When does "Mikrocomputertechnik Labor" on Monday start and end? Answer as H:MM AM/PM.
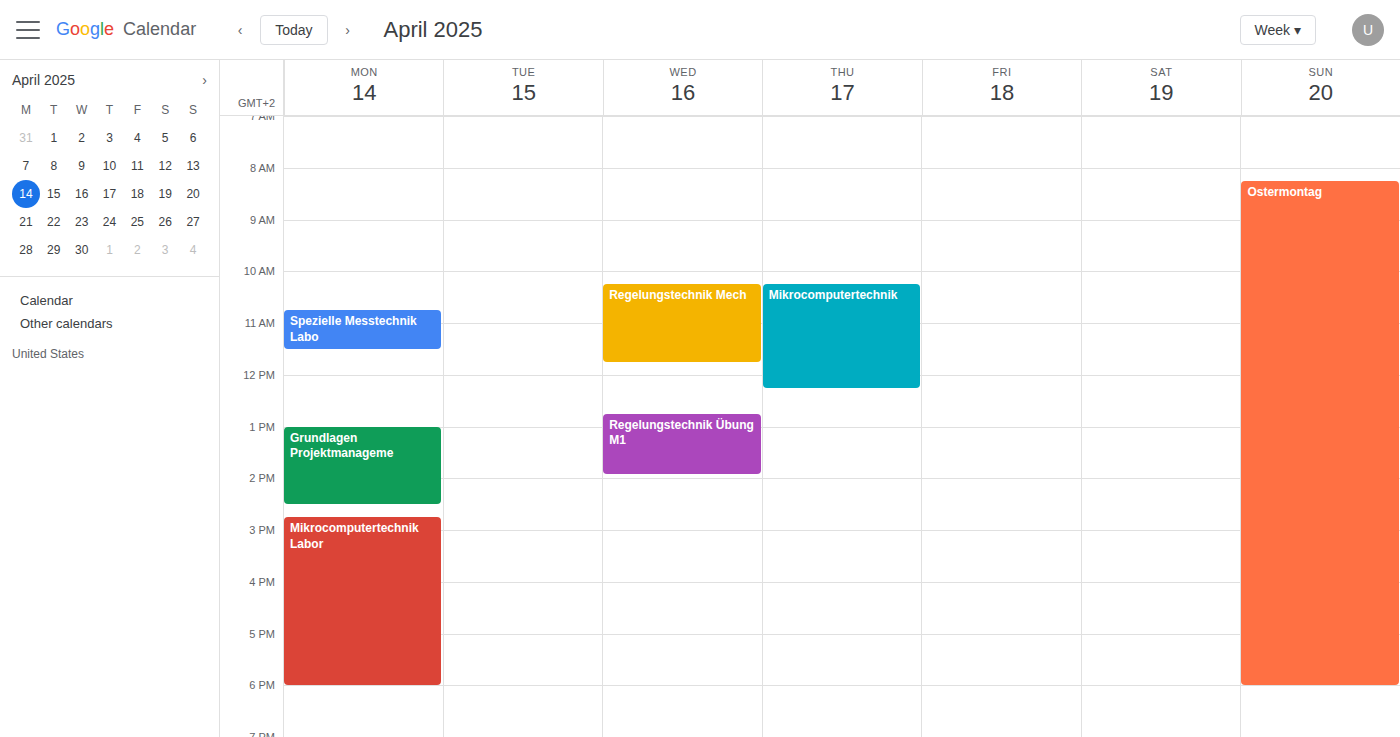
2:45 PM to 6:00 PM